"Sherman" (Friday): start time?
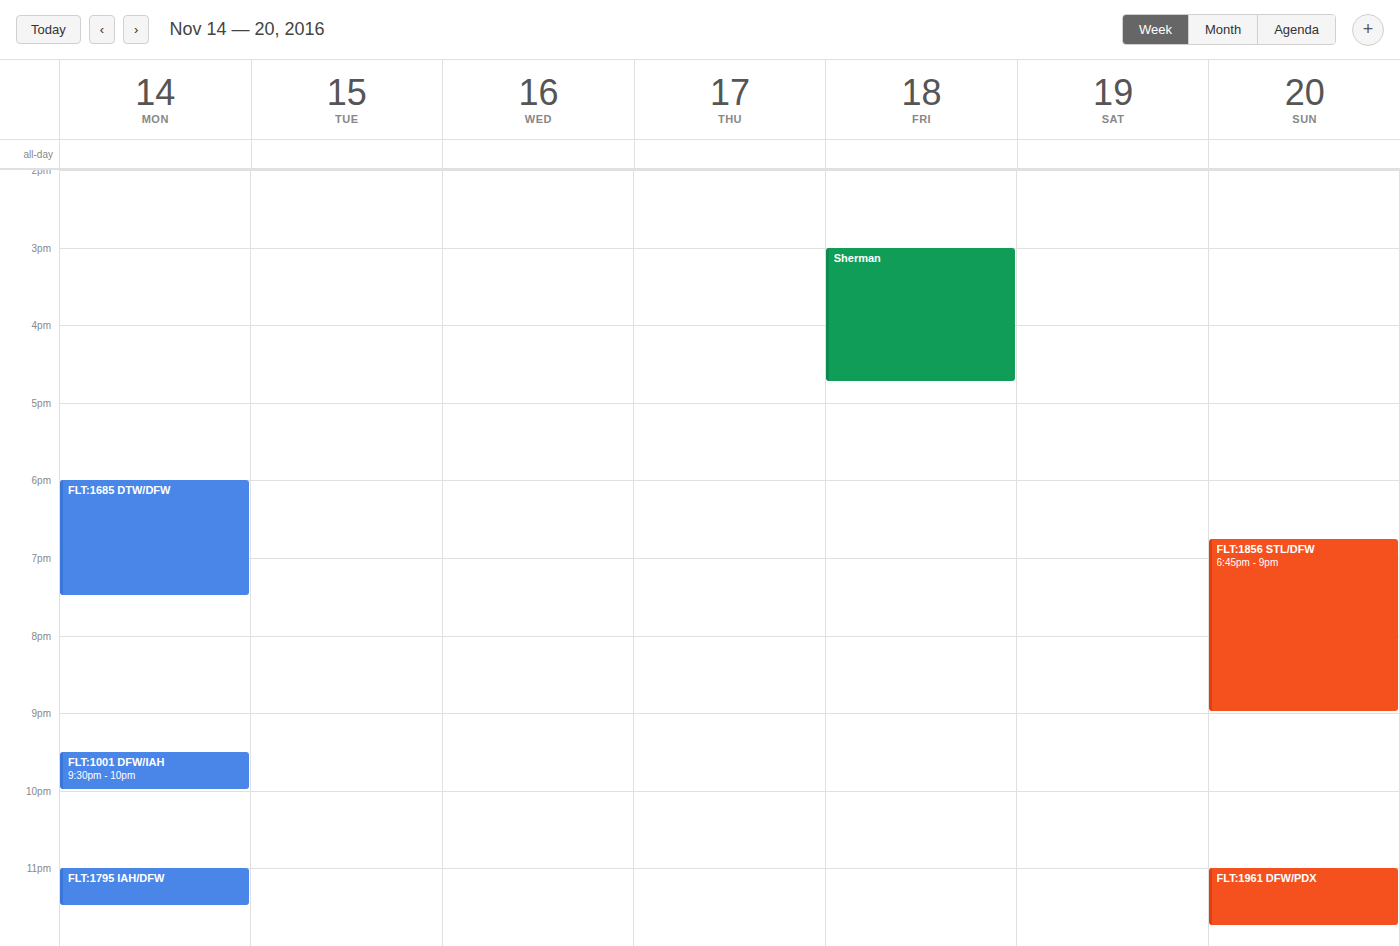
3:00 PM